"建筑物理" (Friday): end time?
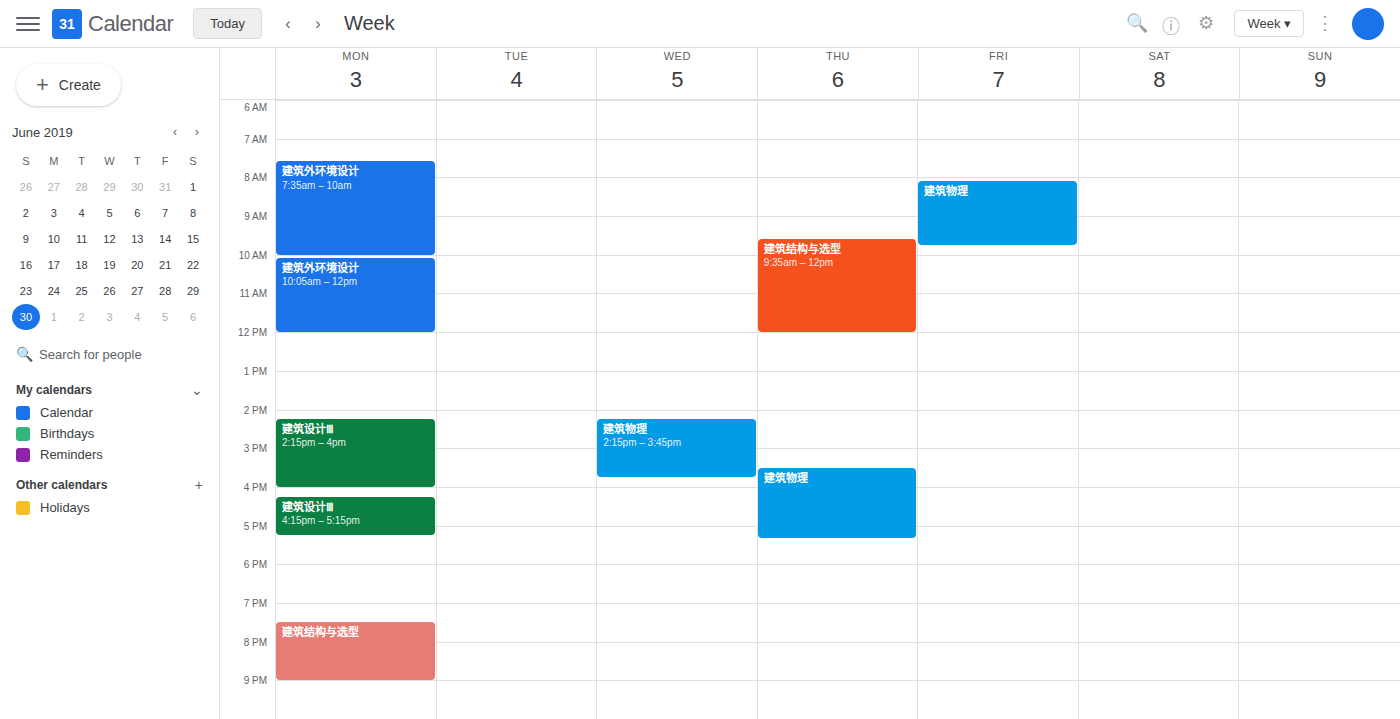
9:45 AM